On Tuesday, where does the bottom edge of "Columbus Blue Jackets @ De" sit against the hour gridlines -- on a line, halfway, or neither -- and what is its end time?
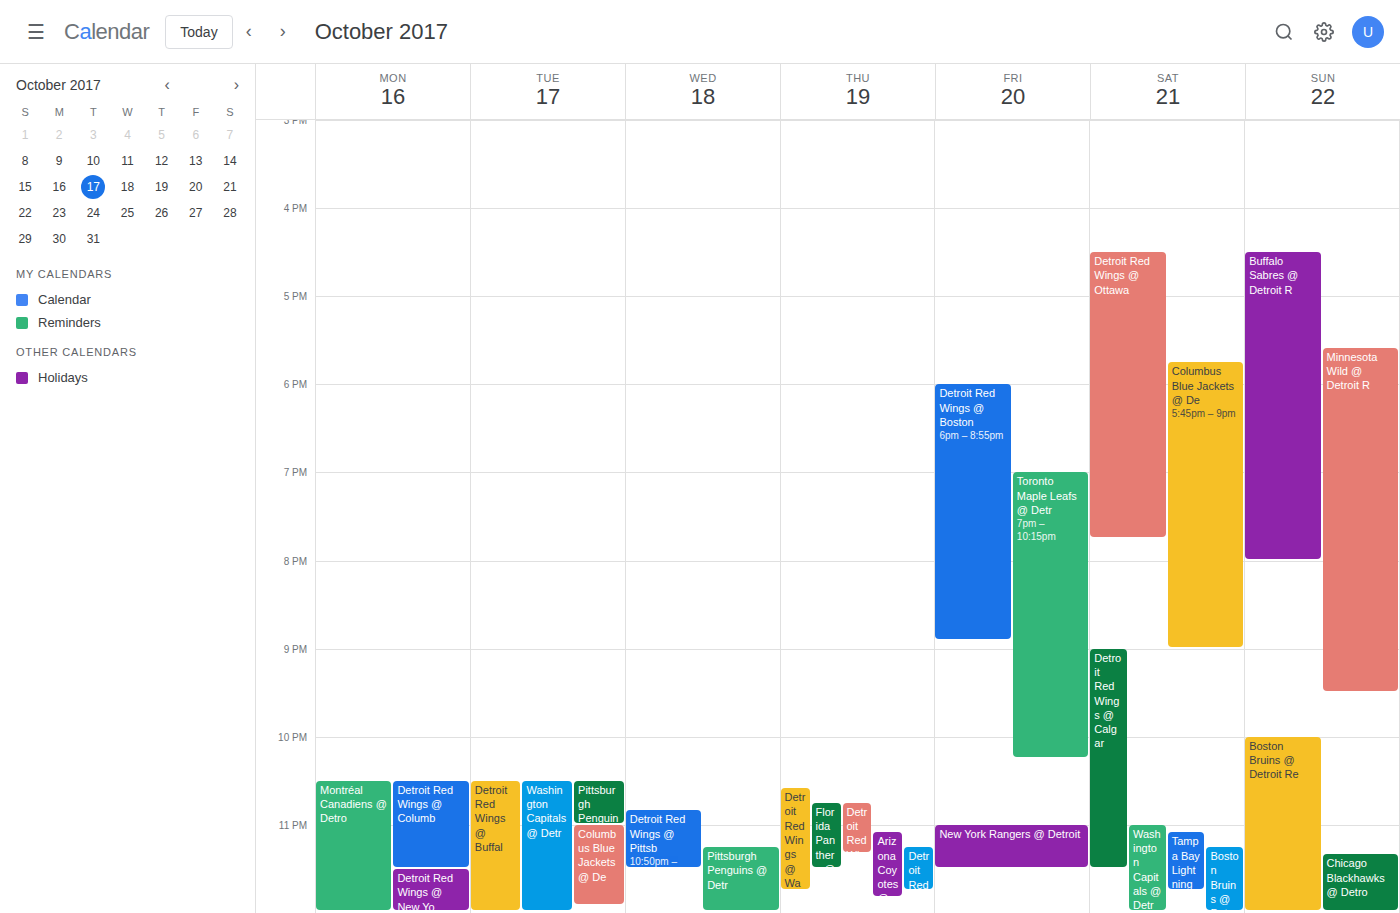
23:55 -- neither: 55 minutes below the 23:00 line and 5 minutes above the 24:00 line.